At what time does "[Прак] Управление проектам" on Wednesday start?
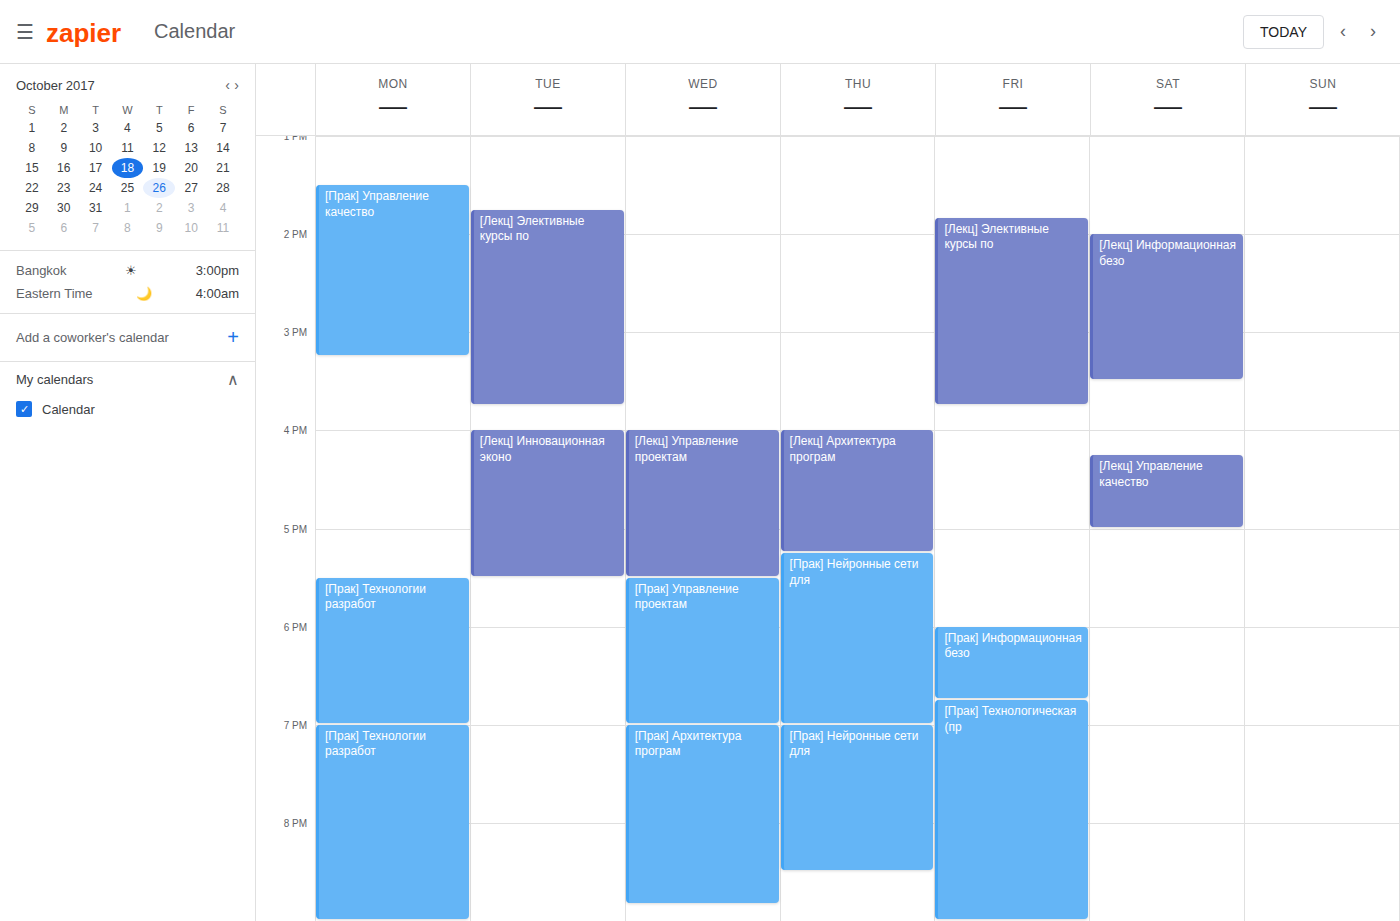
5:30 PM